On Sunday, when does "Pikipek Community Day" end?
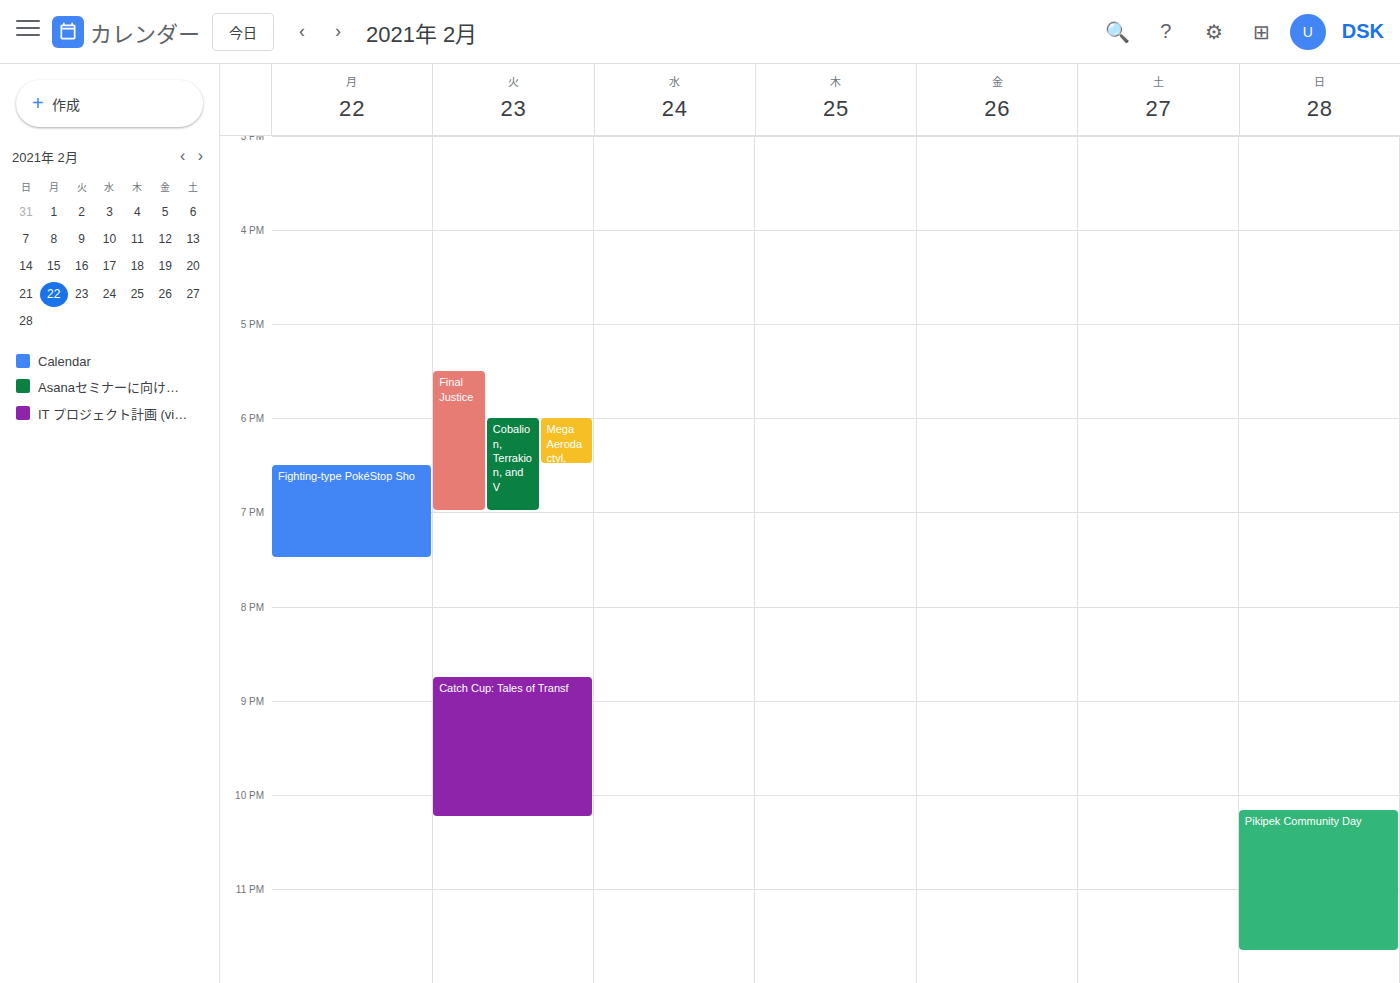
11:40 PM